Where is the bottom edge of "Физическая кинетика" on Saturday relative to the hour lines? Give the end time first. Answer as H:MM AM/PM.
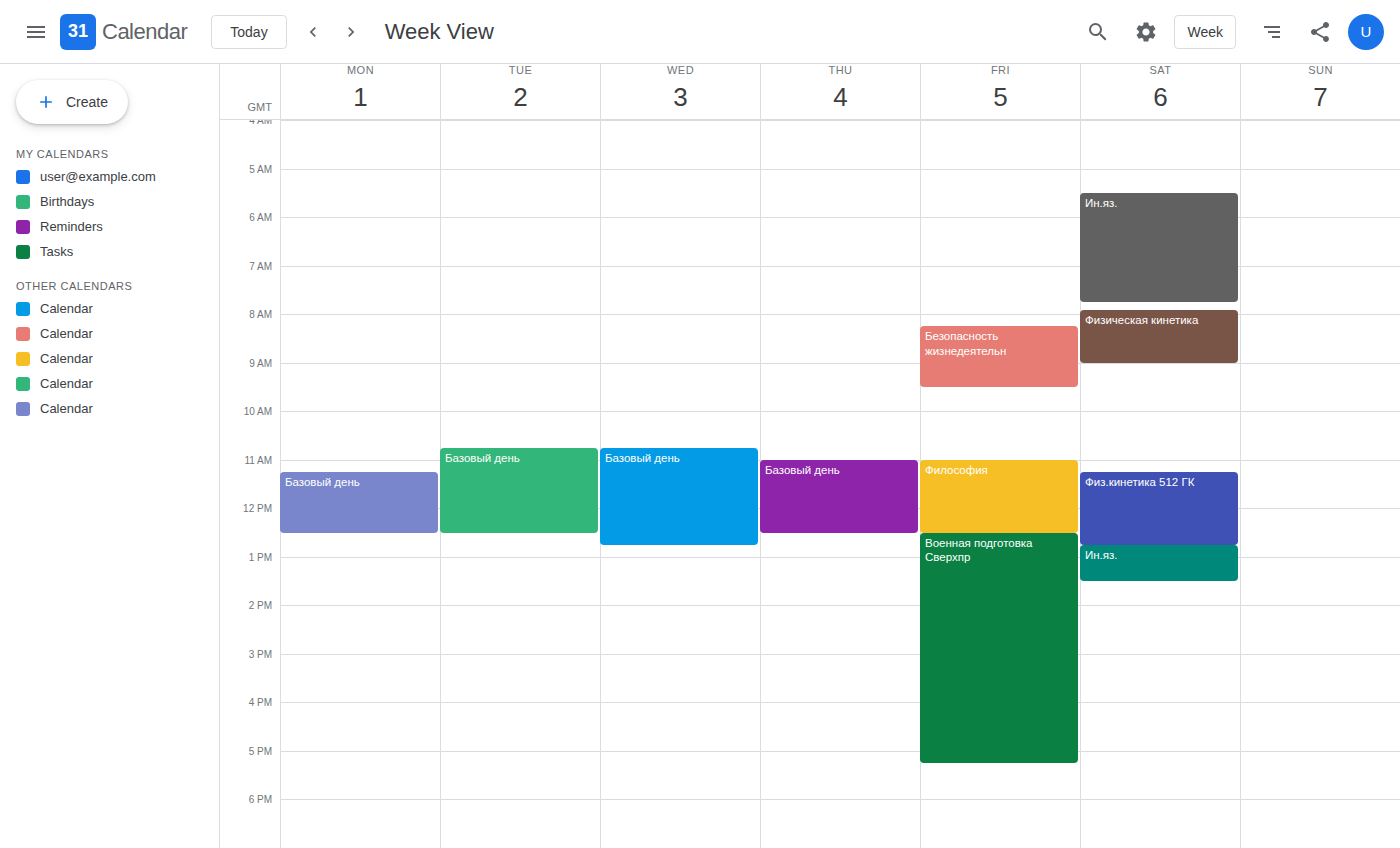
9:00 AM -- exactly on the 9 AM line.